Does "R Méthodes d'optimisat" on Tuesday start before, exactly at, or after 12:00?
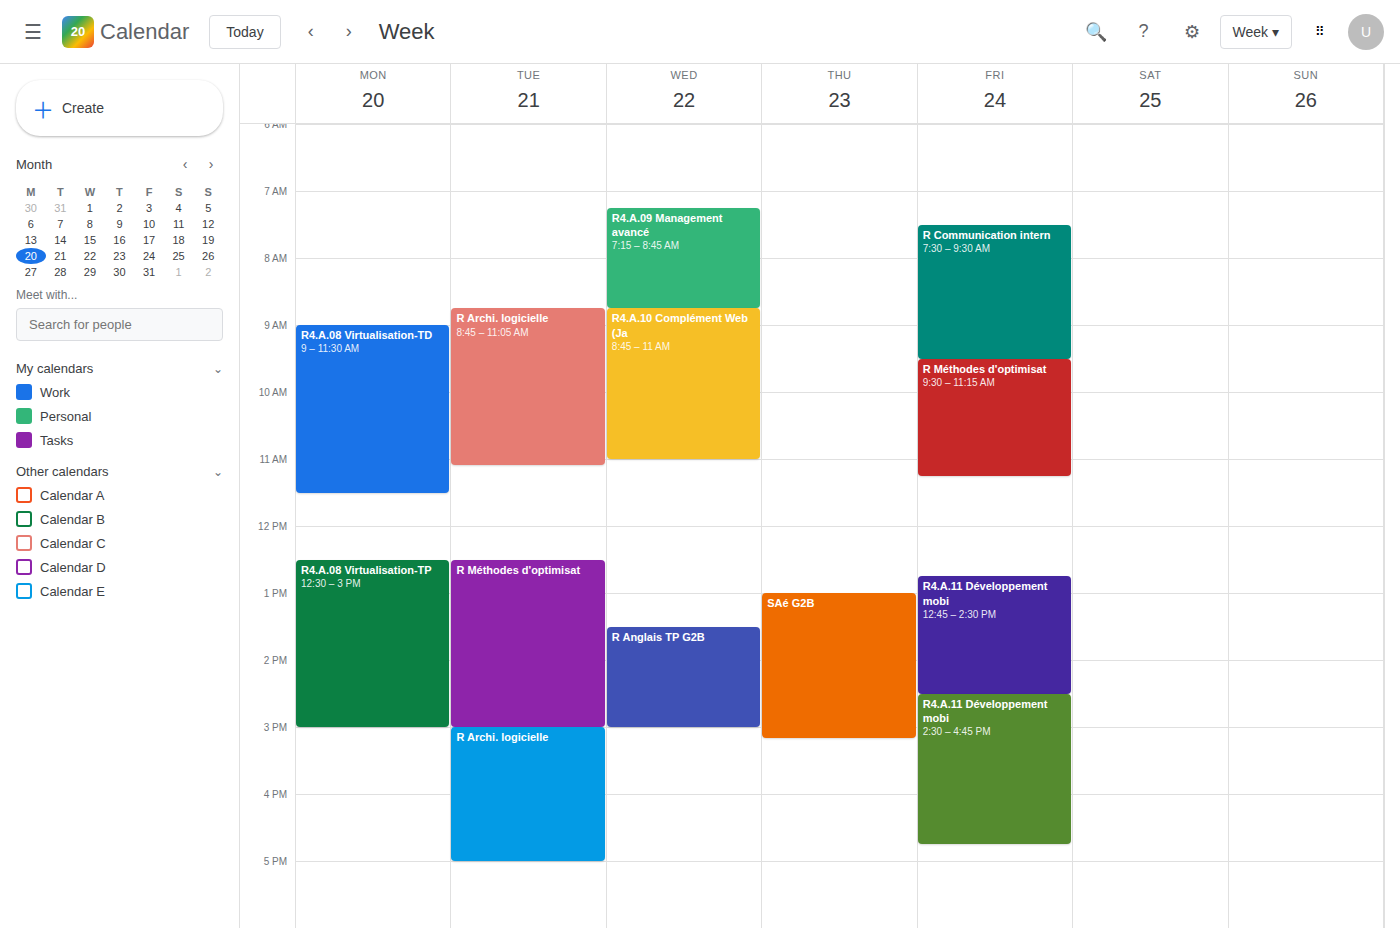
12:30 -- after 12:00, 30 minutes below the 12:00 line.